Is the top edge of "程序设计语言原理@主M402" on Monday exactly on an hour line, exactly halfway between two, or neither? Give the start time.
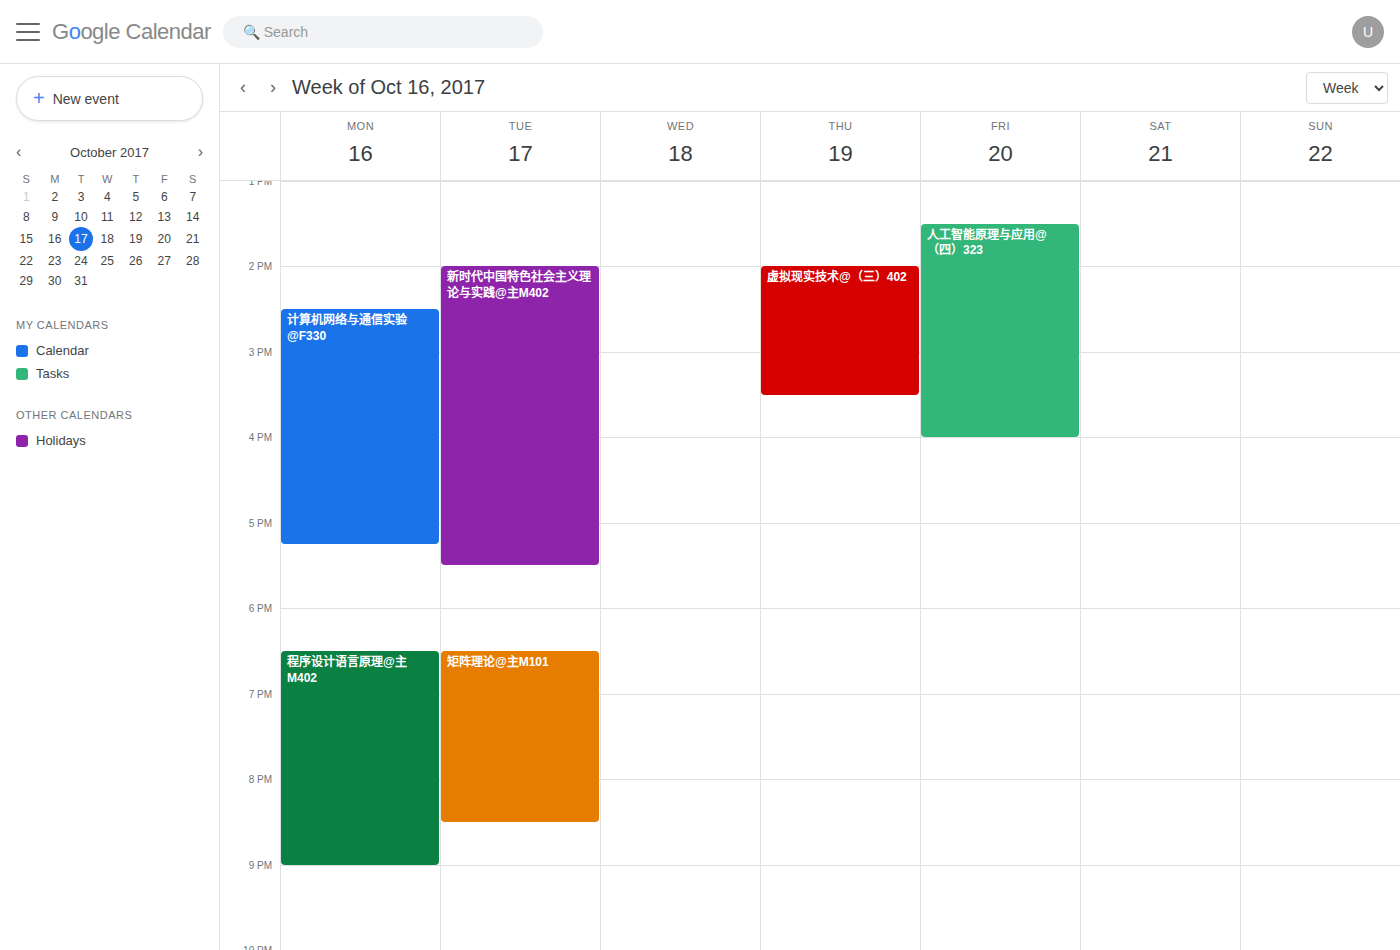
6:30 PM -- halfway between the 6 PM and 7 PM lines.